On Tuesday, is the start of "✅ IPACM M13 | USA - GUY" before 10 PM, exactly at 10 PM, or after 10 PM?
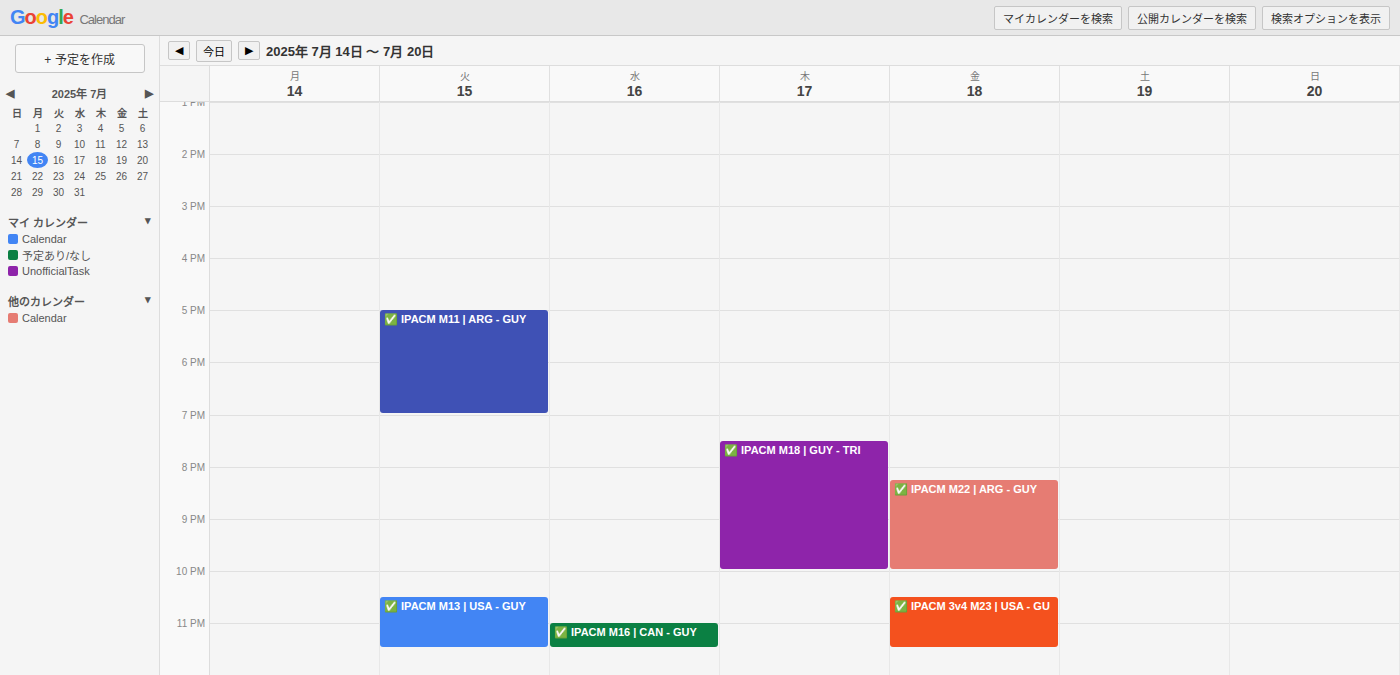
10:30 PM -- after 10 PM, 30 minutes below the 10 PM line.